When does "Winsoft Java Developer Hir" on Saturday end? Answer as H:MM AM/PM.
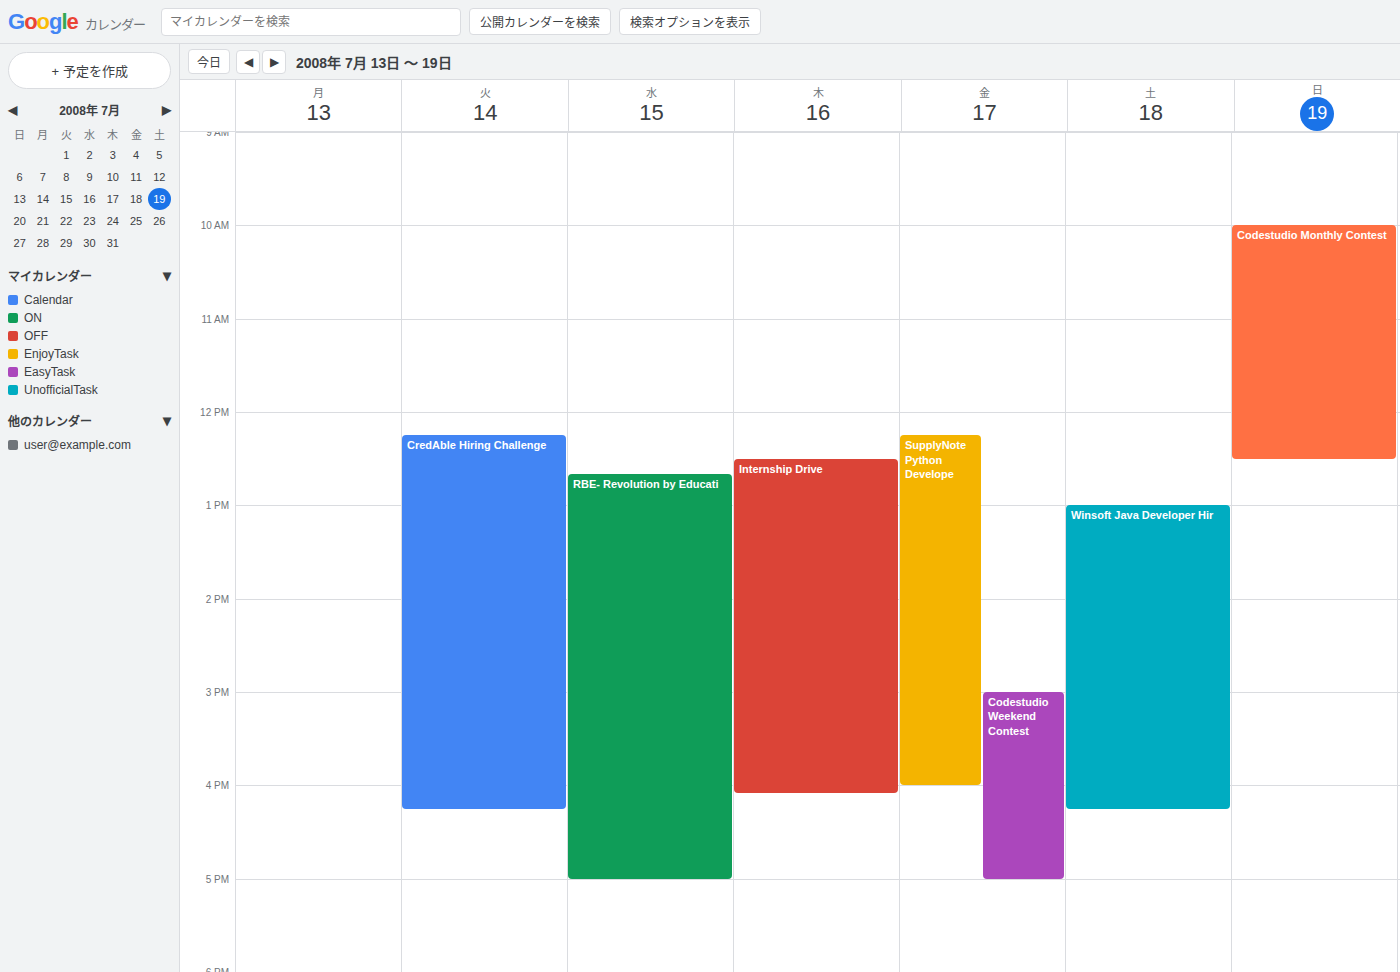
4:15 PM